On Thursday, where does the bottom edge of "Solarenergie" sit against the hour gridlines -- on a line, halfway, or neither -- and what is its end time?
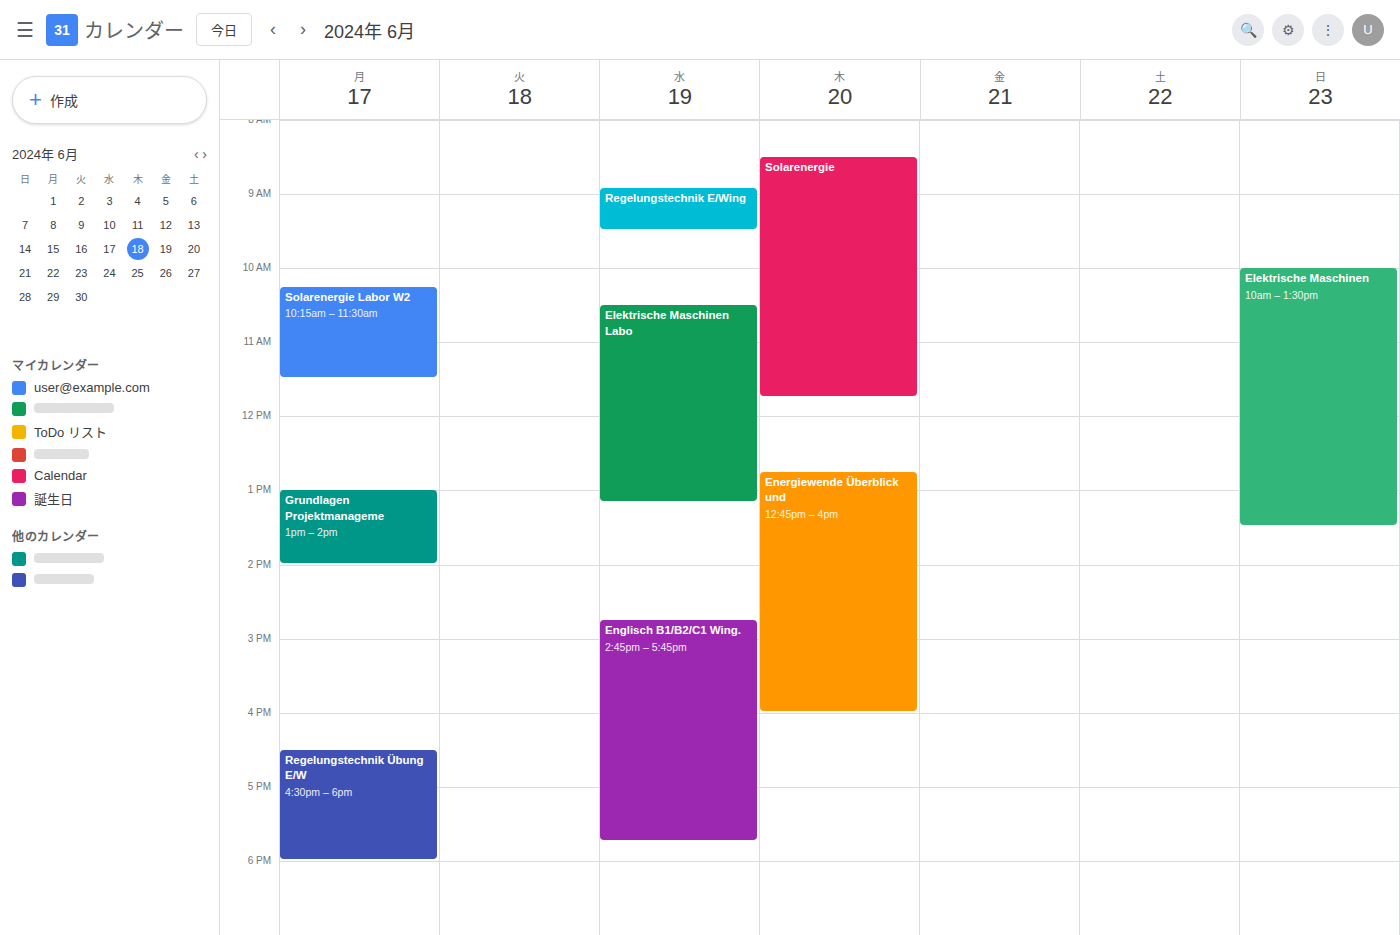
11:45 AM -- neither: three quarters of the way from the 11 AM line to the 12 PM line.